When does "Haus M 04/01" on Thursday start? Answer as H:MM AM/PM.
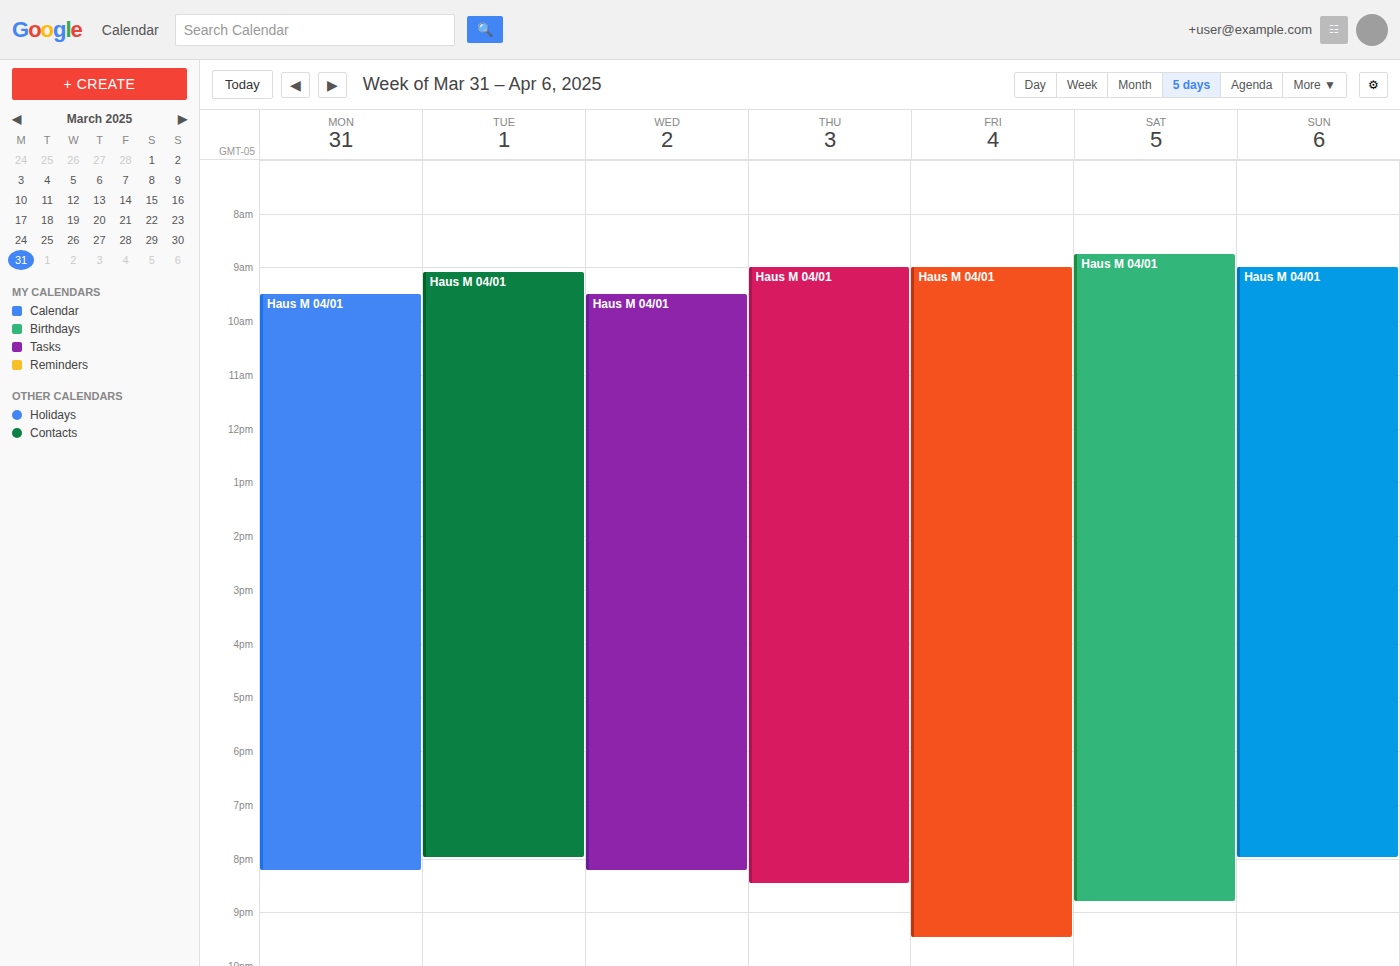
9:00 AM